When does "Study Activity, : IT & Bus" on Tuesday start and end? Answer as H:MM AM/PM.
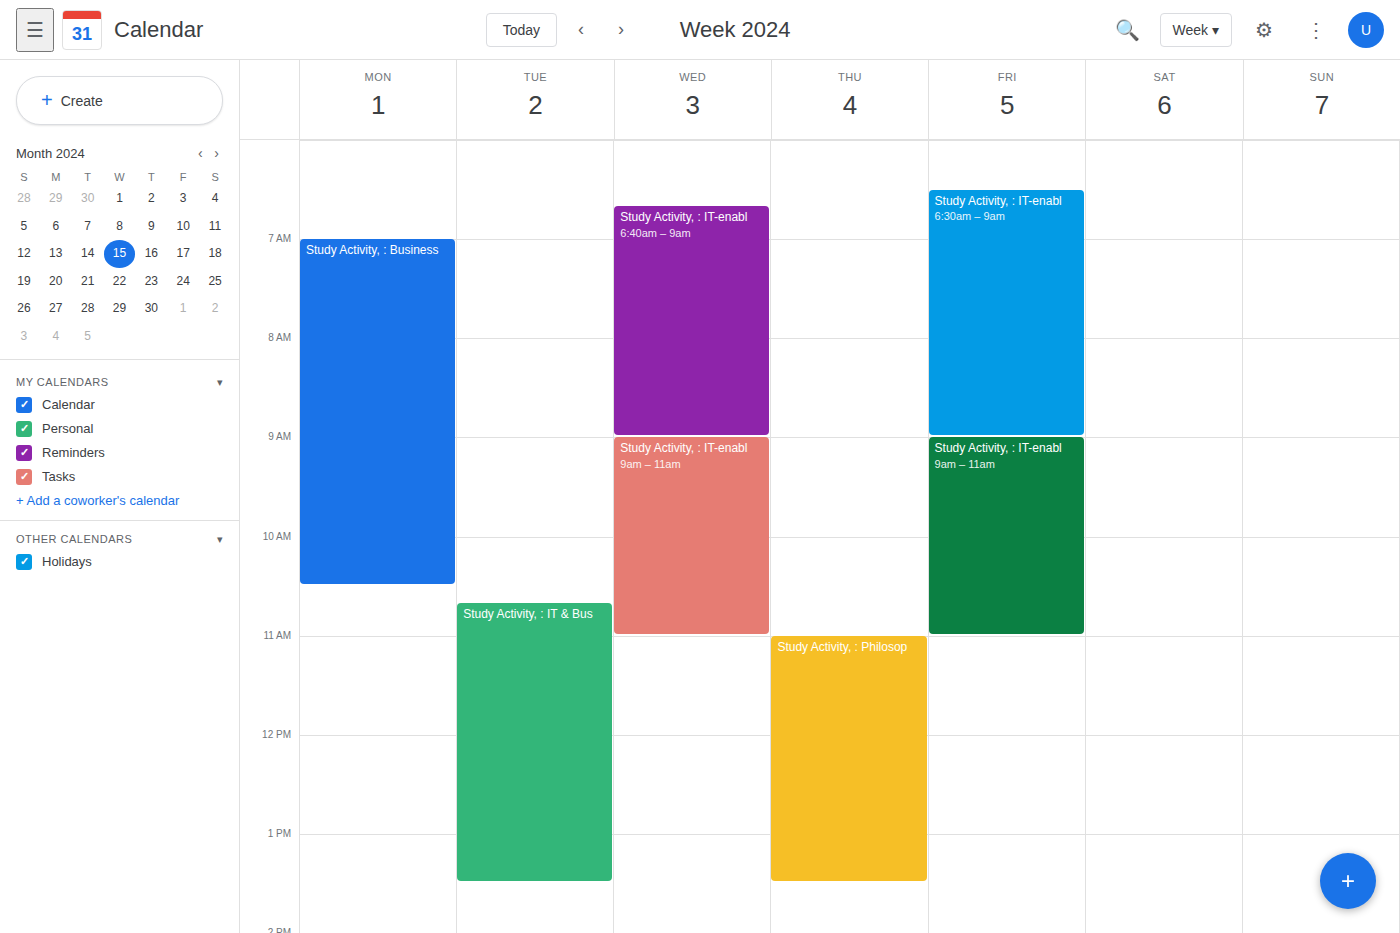
10:40 AM to 1:30 PM